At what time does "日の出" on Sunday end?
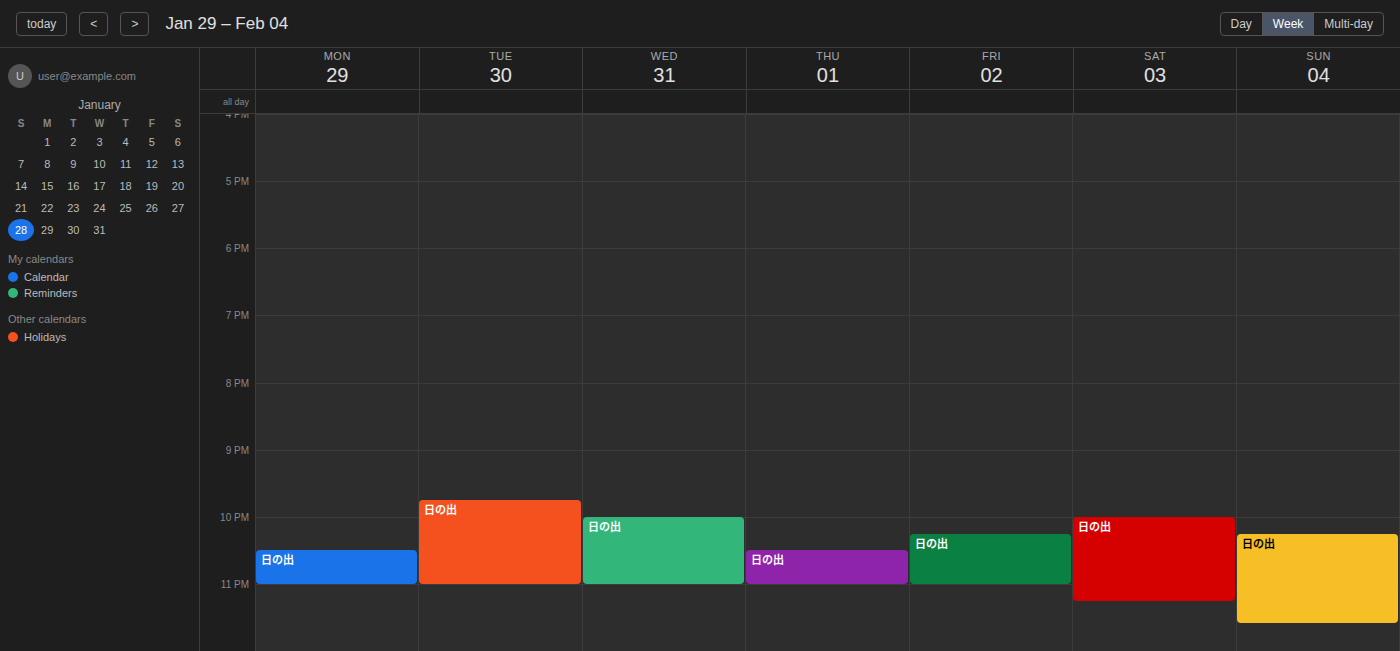
11:35 PM